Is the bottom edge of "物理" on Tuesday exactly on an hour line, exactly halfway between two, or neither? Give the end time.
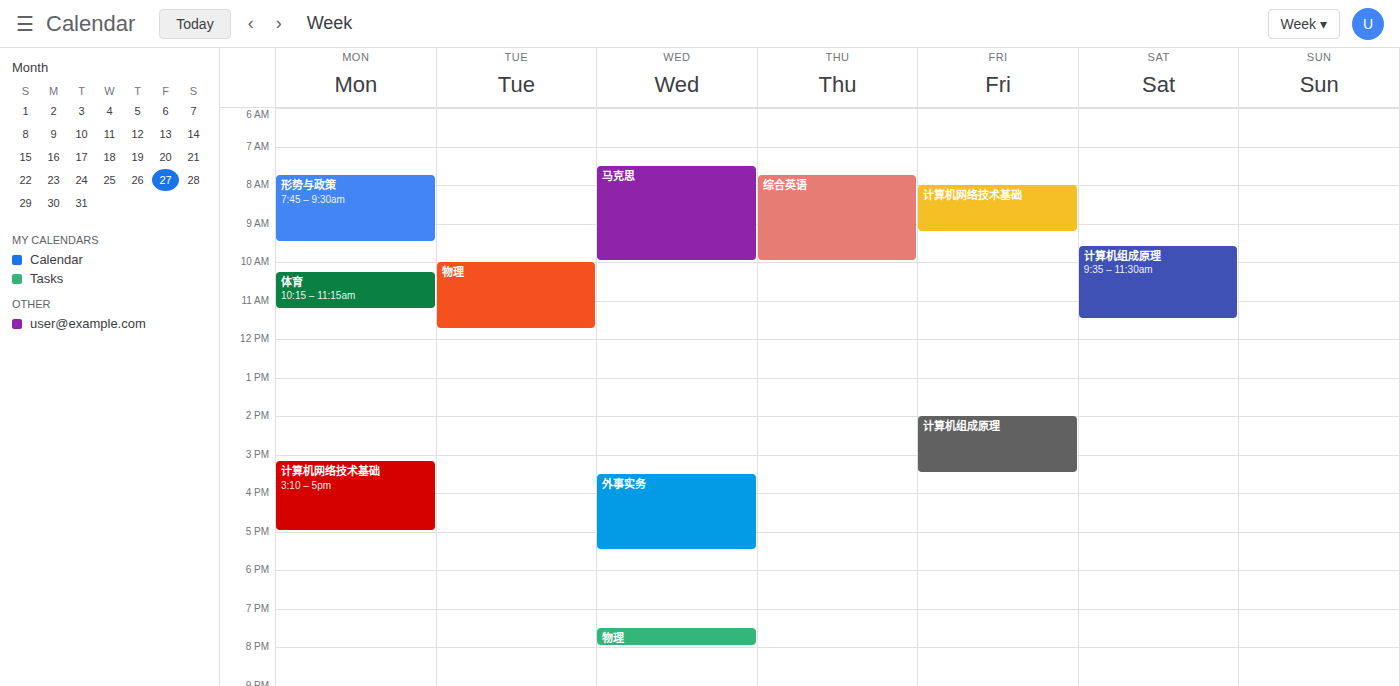
11:45 AM -- neither: three quarters of the way from the 11 AM line to the 12 PM line.